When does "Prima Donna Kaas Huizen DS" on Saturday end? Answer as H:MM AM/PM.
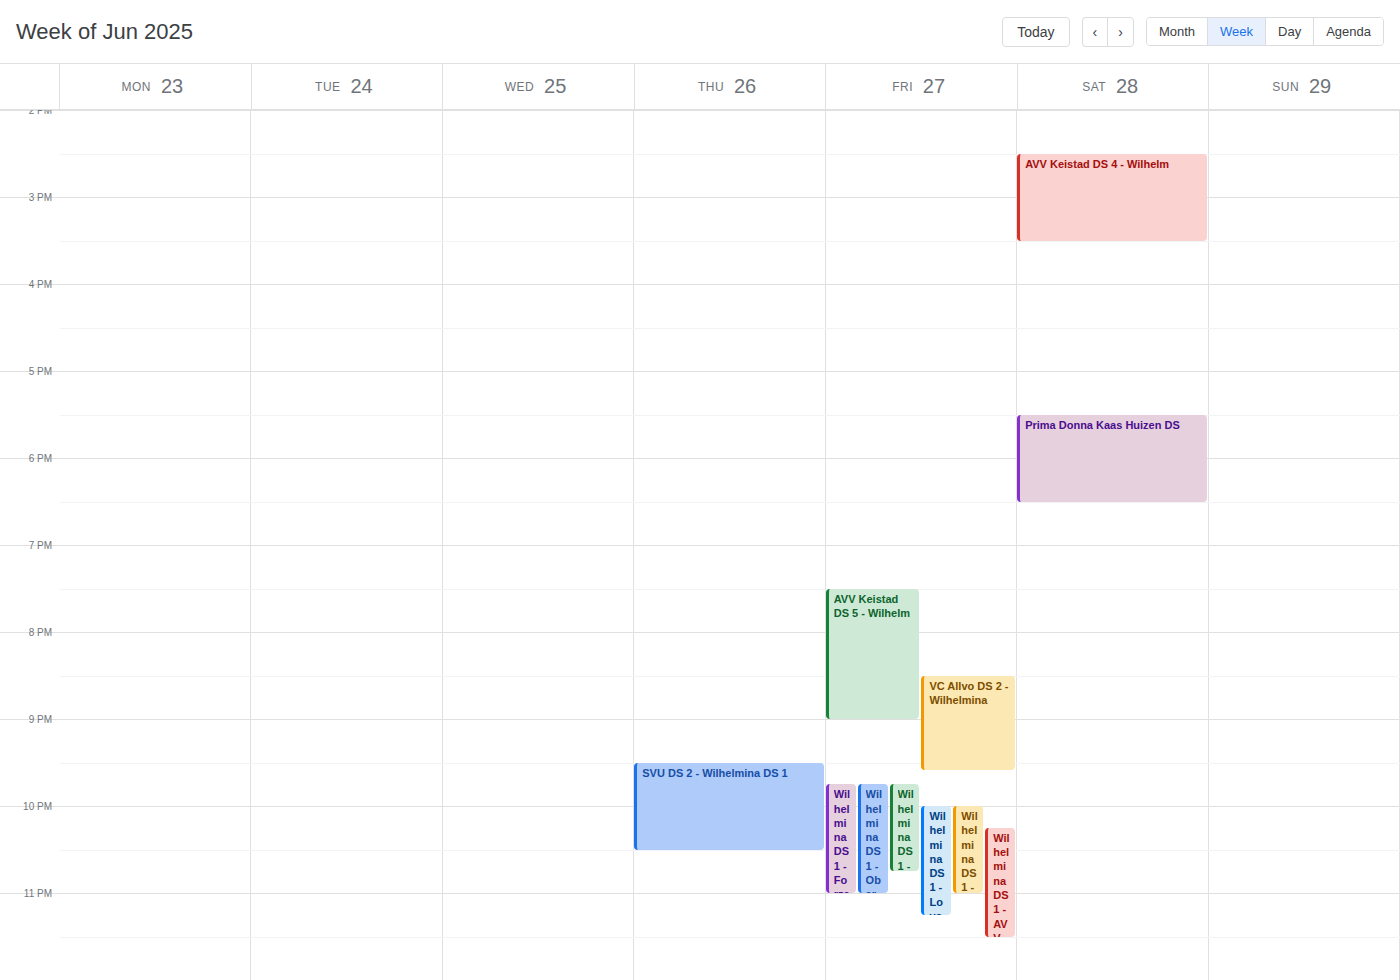
6:30 PM